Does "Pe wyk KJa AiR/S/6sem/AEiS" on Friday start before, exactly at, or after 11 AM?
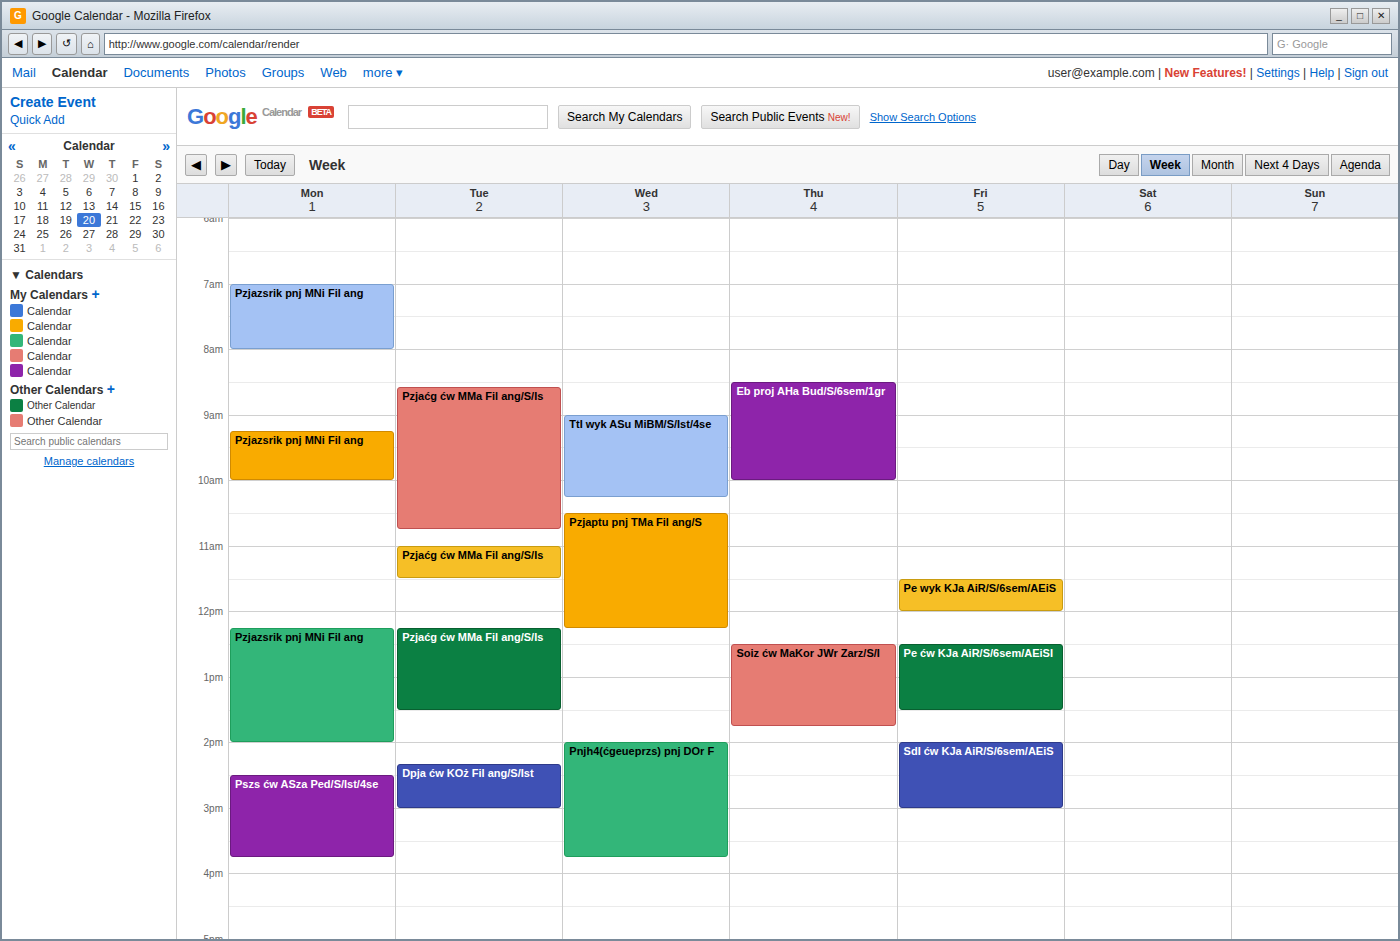
11:30 AM -- after 11 AM, 30 minutes below the 11 AM line.